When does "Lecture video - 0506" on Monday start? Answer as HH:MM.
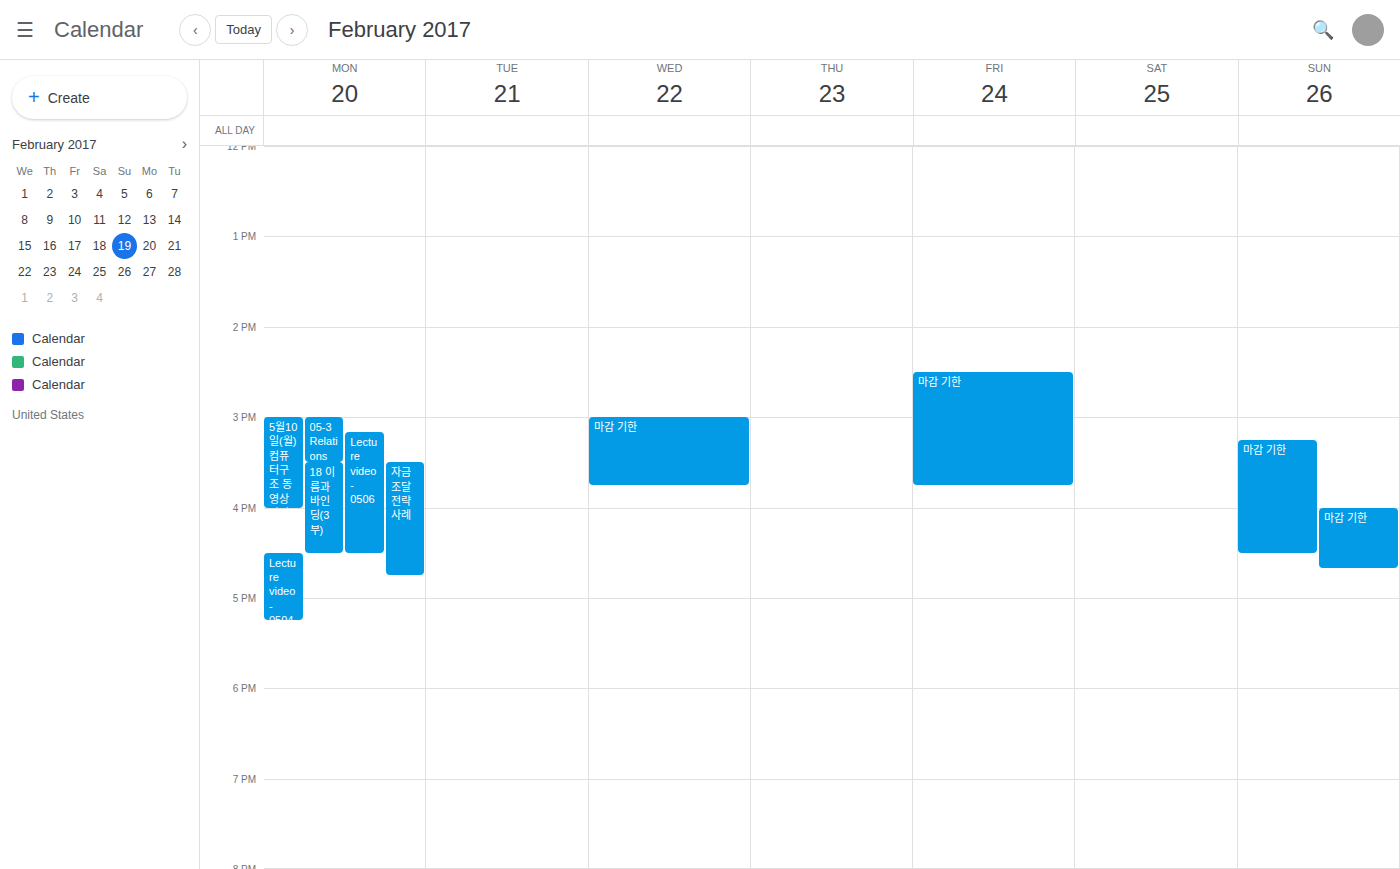
15:10